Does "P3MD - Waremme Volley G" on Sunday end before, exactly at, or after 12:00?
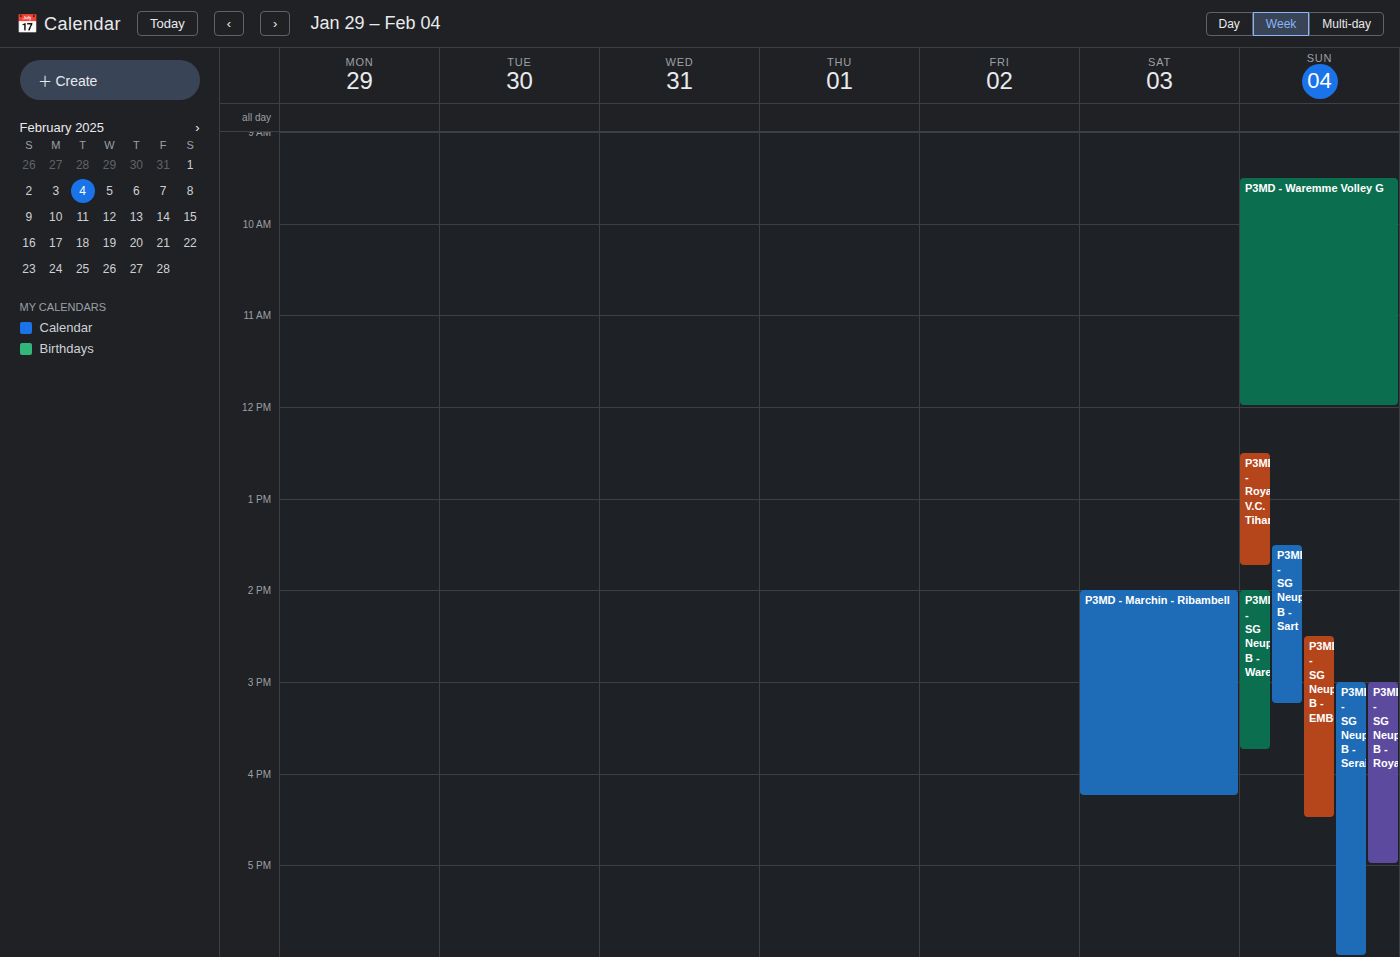
12:00 -- exactly at 12:00, on the 12:00 line.